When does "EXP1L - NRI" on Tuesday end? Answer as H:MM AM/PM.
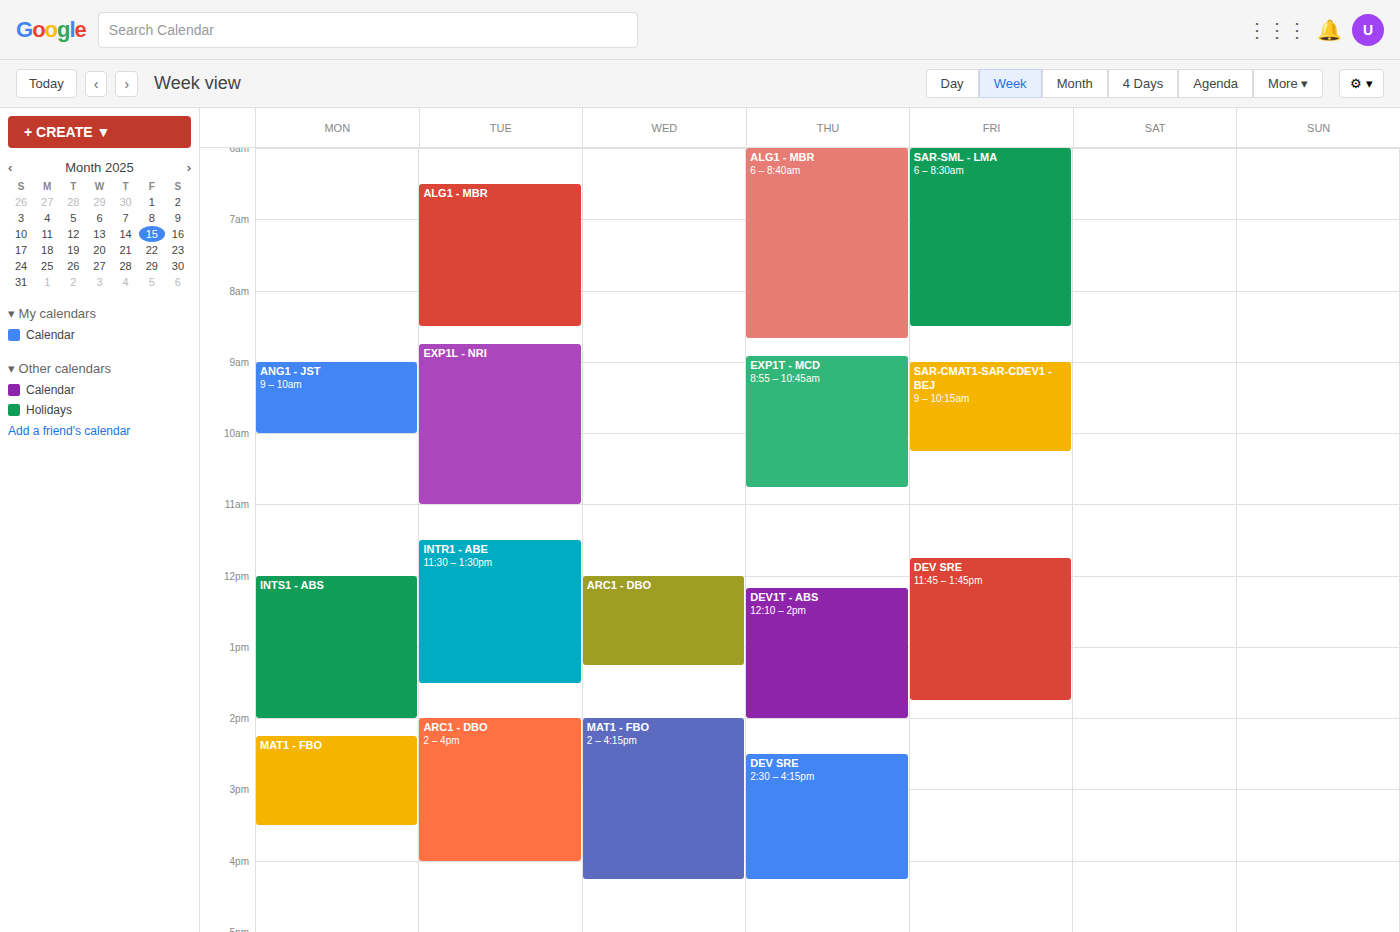
11:00 AM